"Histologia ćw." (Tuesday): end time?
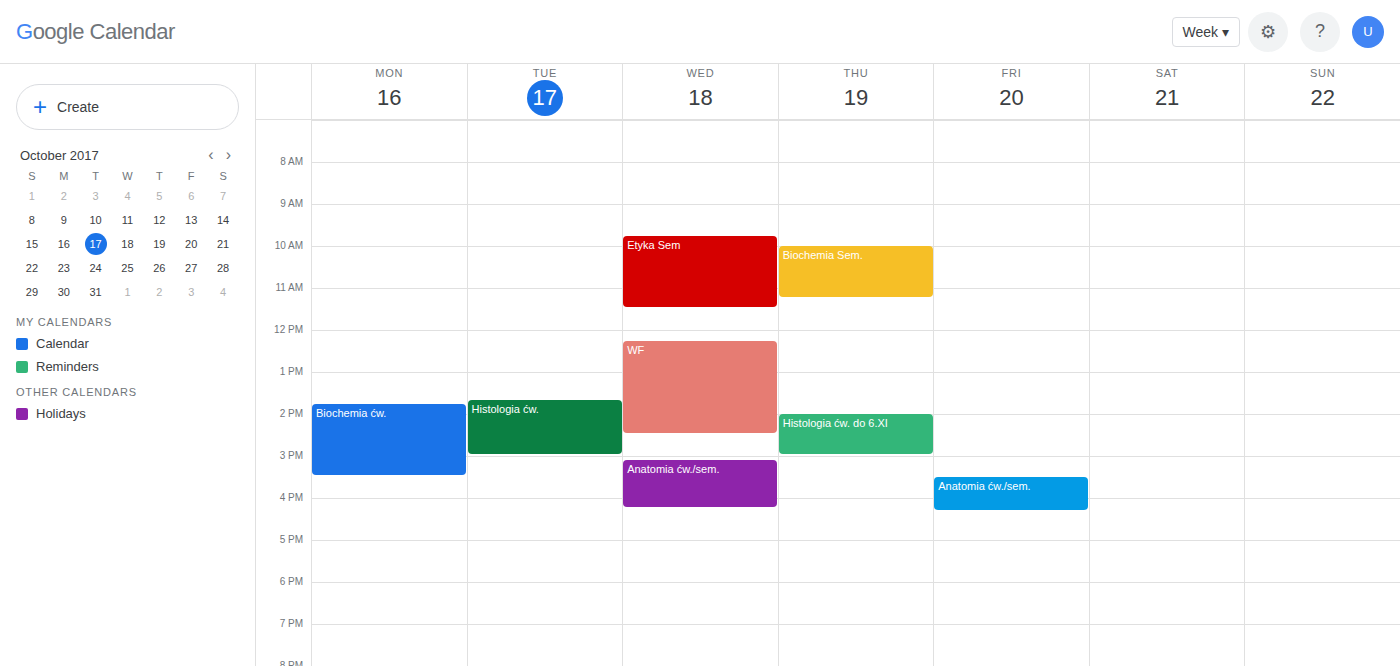
15:00